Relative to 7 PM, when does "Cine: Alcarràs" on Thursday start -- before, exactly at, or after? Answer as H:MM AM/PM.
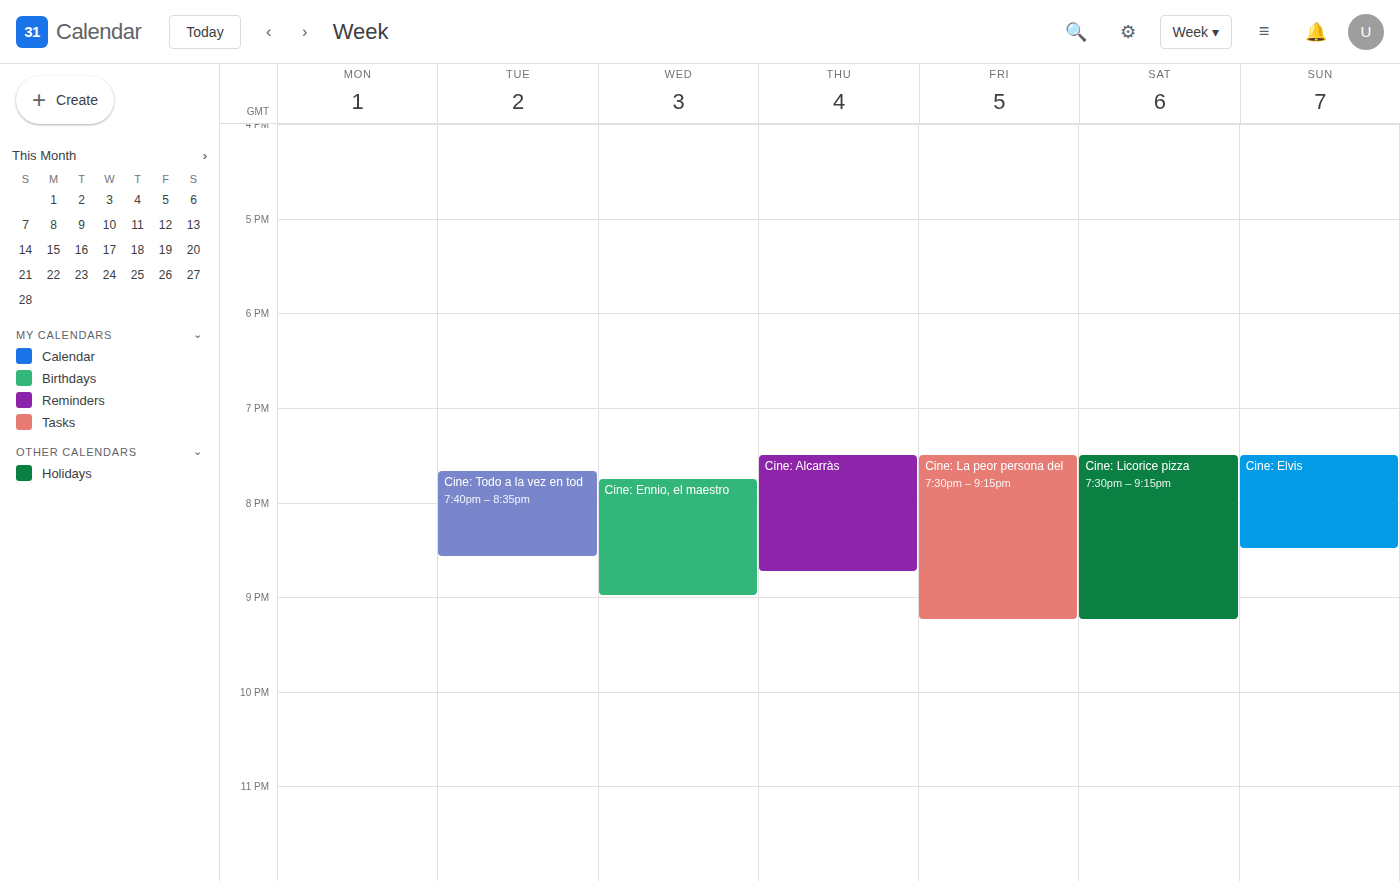
7:30 PM -- after 7 PM, 30 minutes below the 7 PM line.